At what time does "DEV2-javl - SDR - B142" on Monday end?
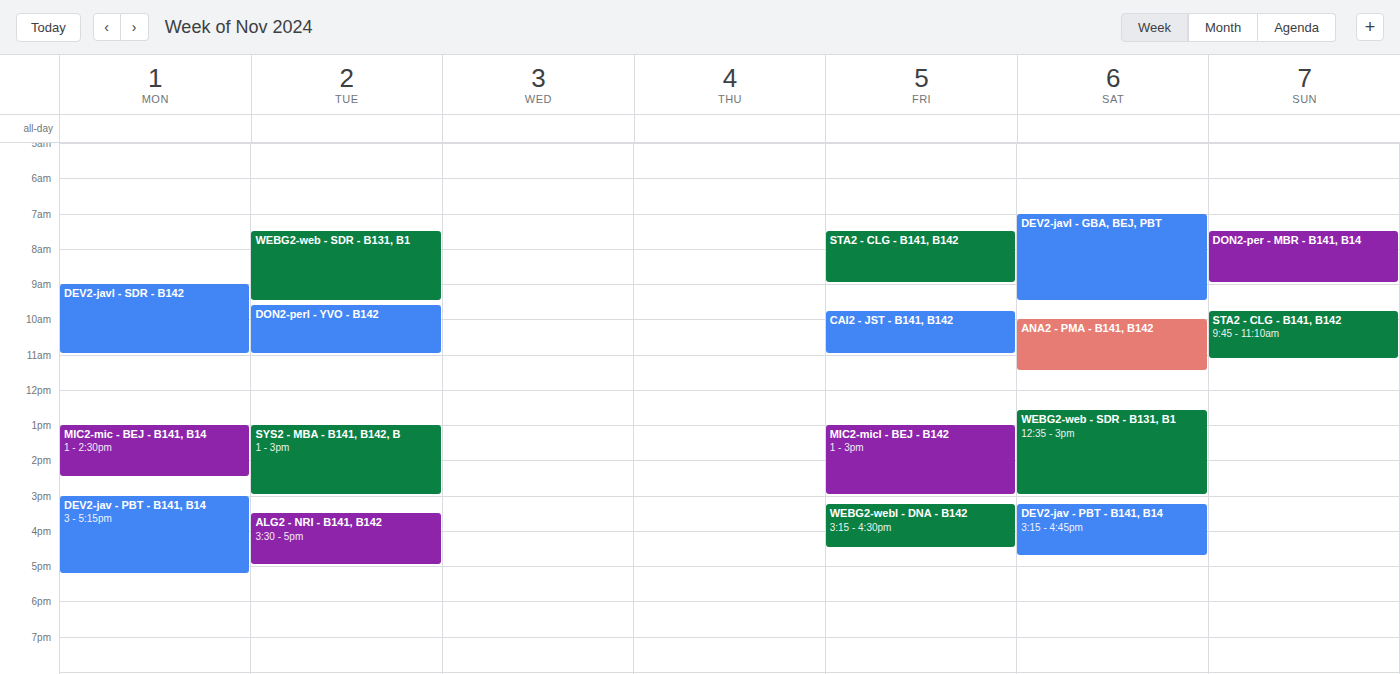
11:00 AM